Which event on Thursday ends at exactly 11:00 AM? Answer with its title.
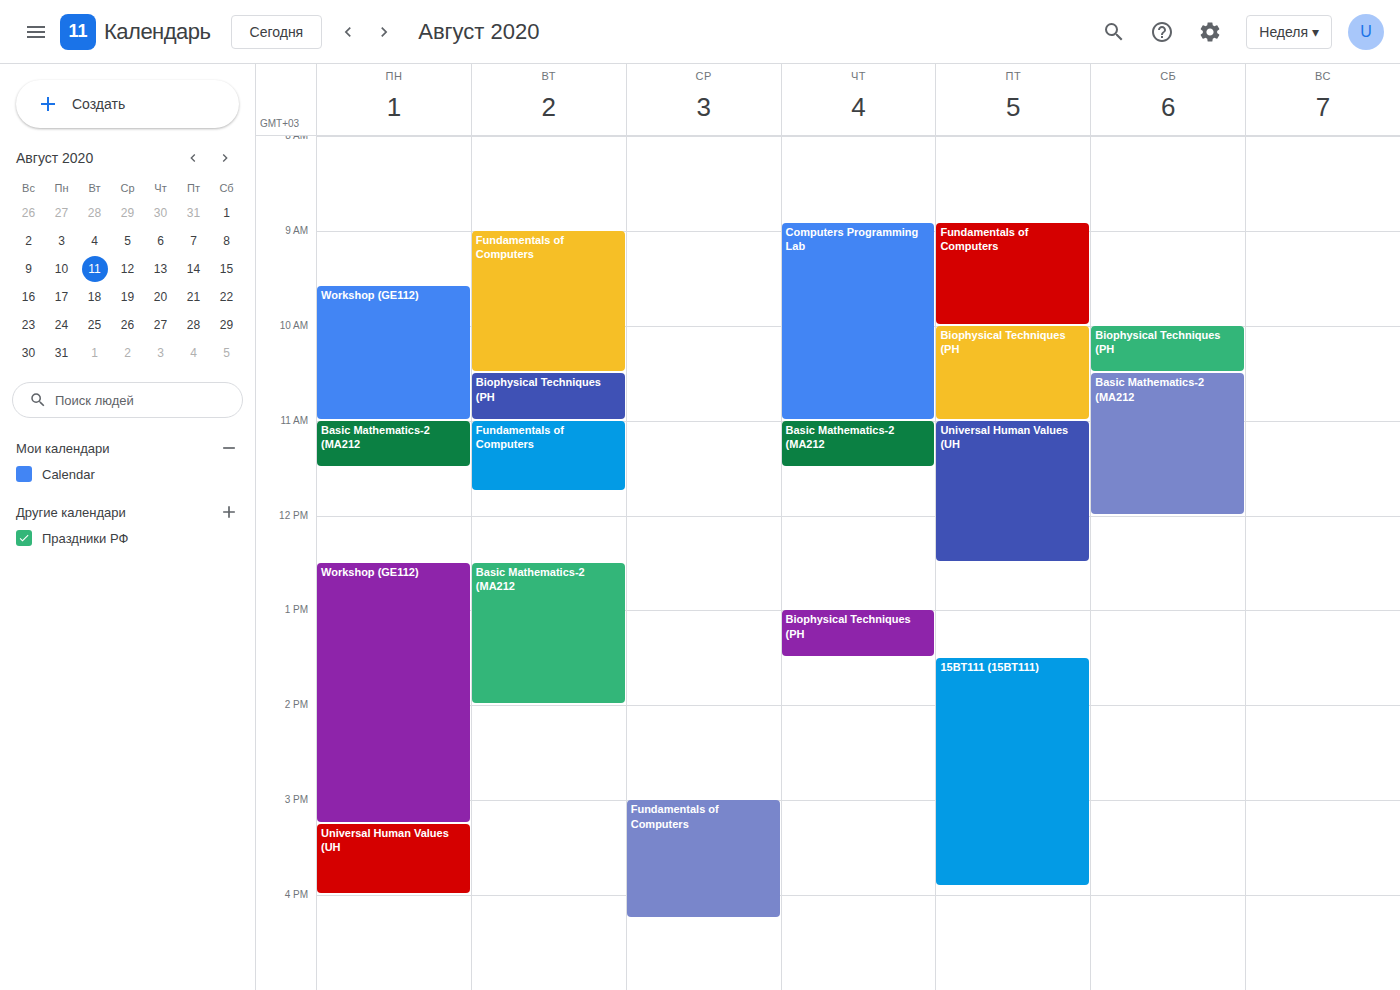
"Computers Programming Lab"